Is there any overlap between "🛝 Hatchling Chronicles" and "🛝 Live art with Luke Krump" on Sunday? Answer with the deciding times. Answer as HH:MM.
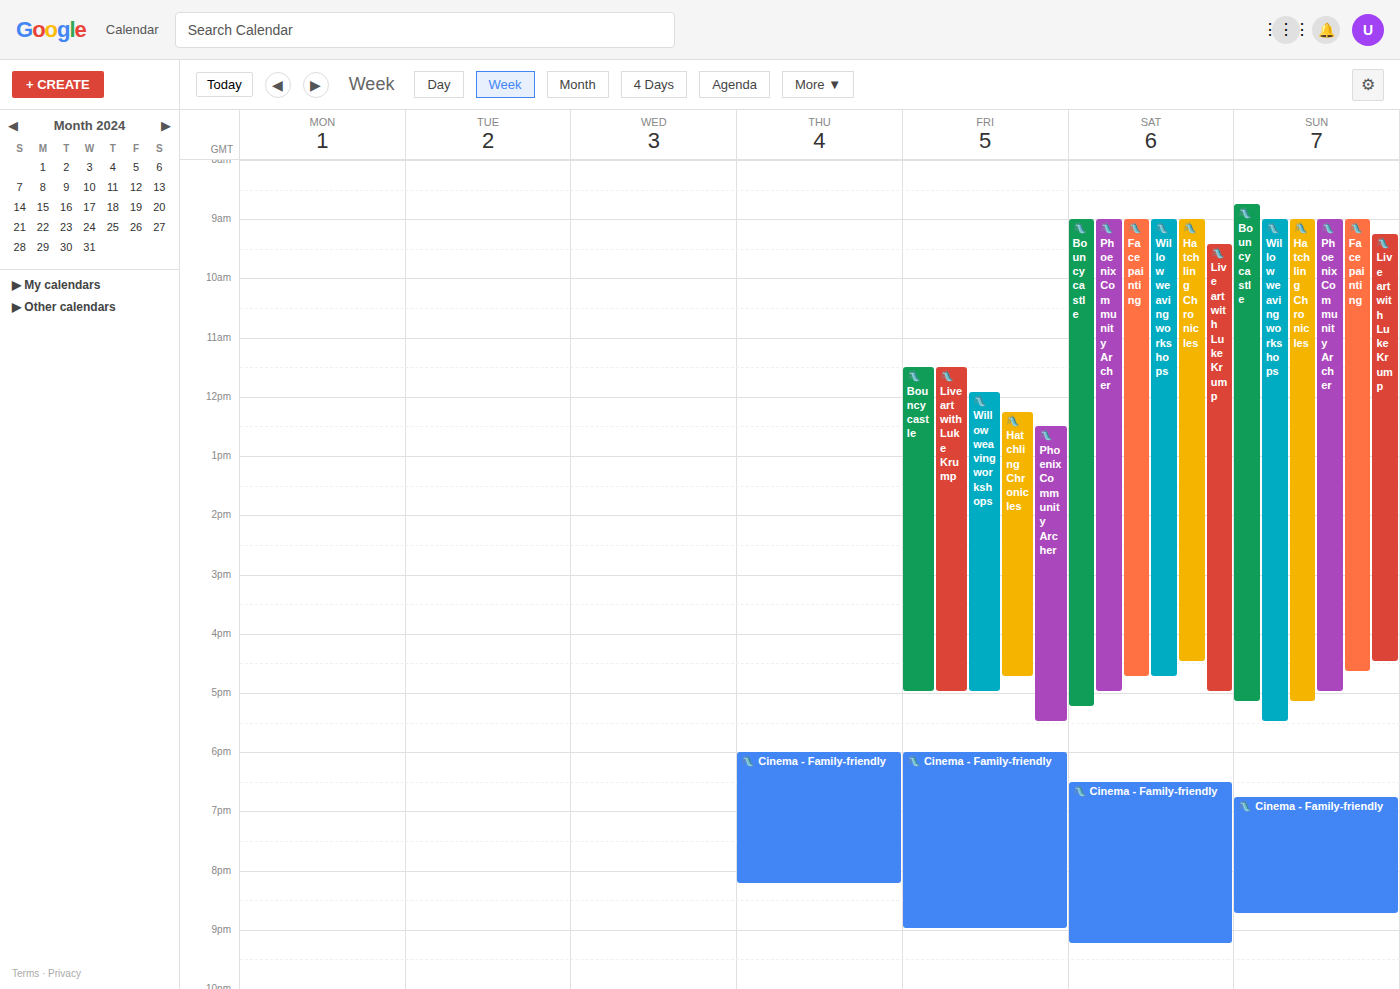
"🛝 Live art with Luke Krump" runs 09:15 to 16:30, inside "🛝 Hatchling Chronicles" -- they overlap.